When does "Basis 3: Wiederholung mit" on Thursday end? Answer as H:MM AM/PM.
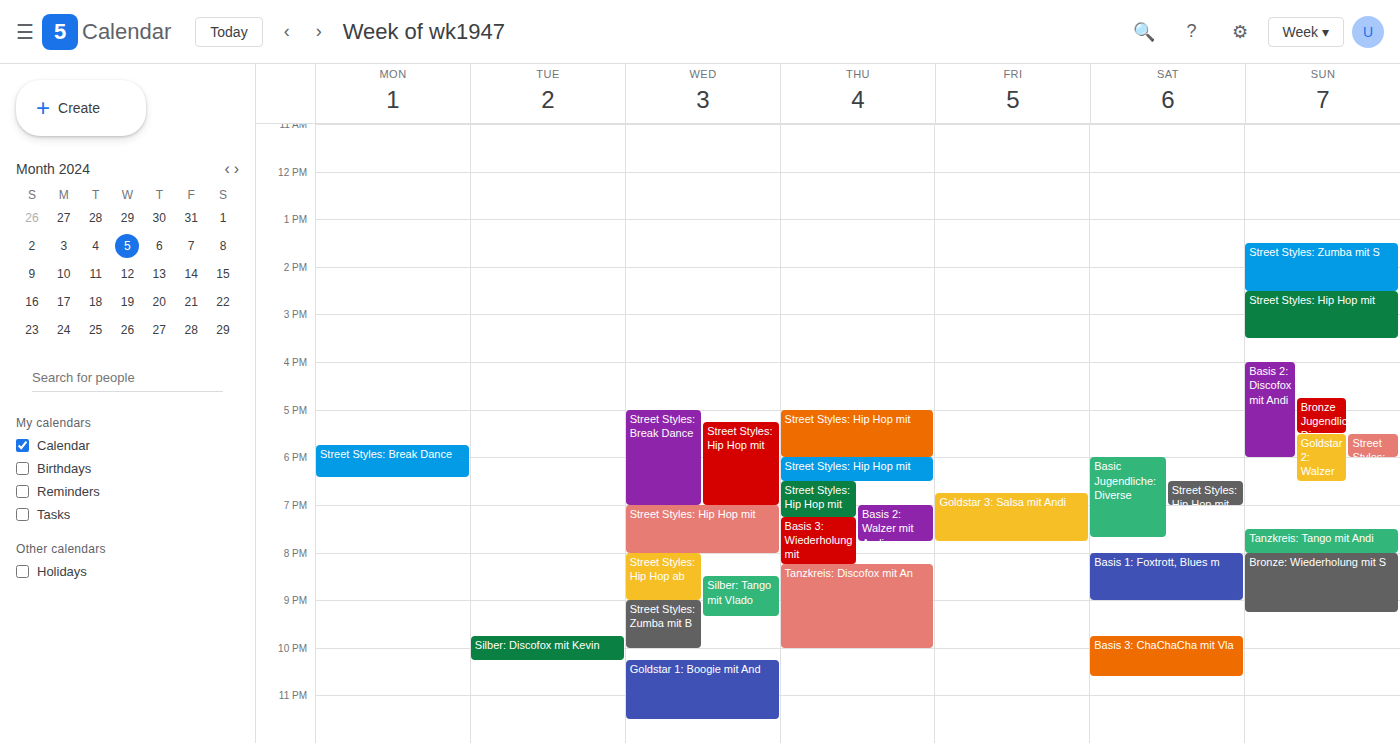
8:15 PM